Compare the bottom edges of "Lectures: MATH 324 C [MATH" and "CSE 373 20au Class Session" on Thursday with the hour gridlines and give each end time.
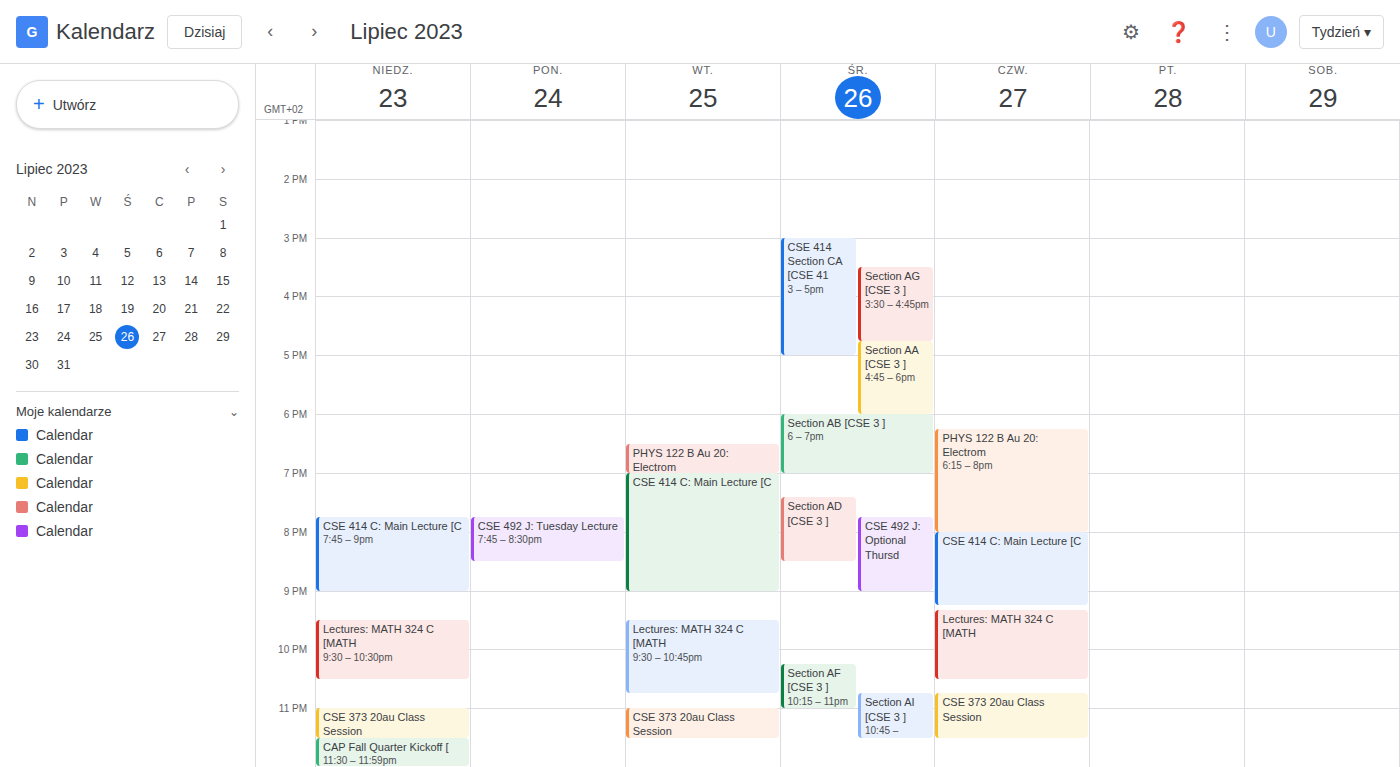
"Lectures: MATH 324 C [MATH": 10:30 PM, halfway between the 10 PM and 11 PM lines. "CSE 373 20au Class Session": 11:30 PM, halfway between the 11 PM and 12 AM lines.